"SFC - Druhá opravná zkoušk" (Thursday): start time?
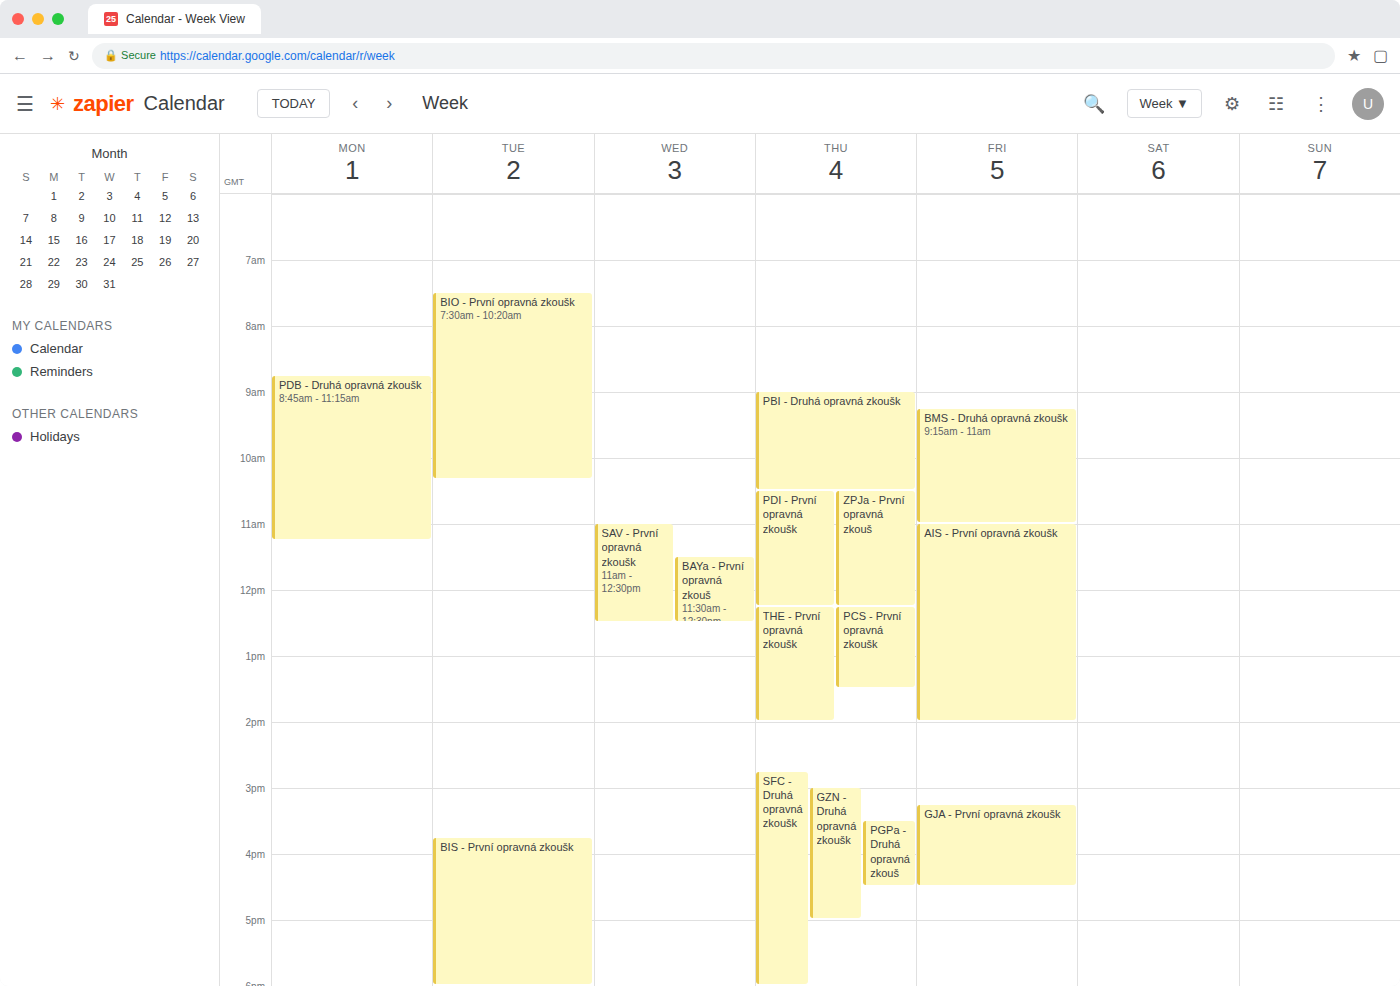
2:45 PM